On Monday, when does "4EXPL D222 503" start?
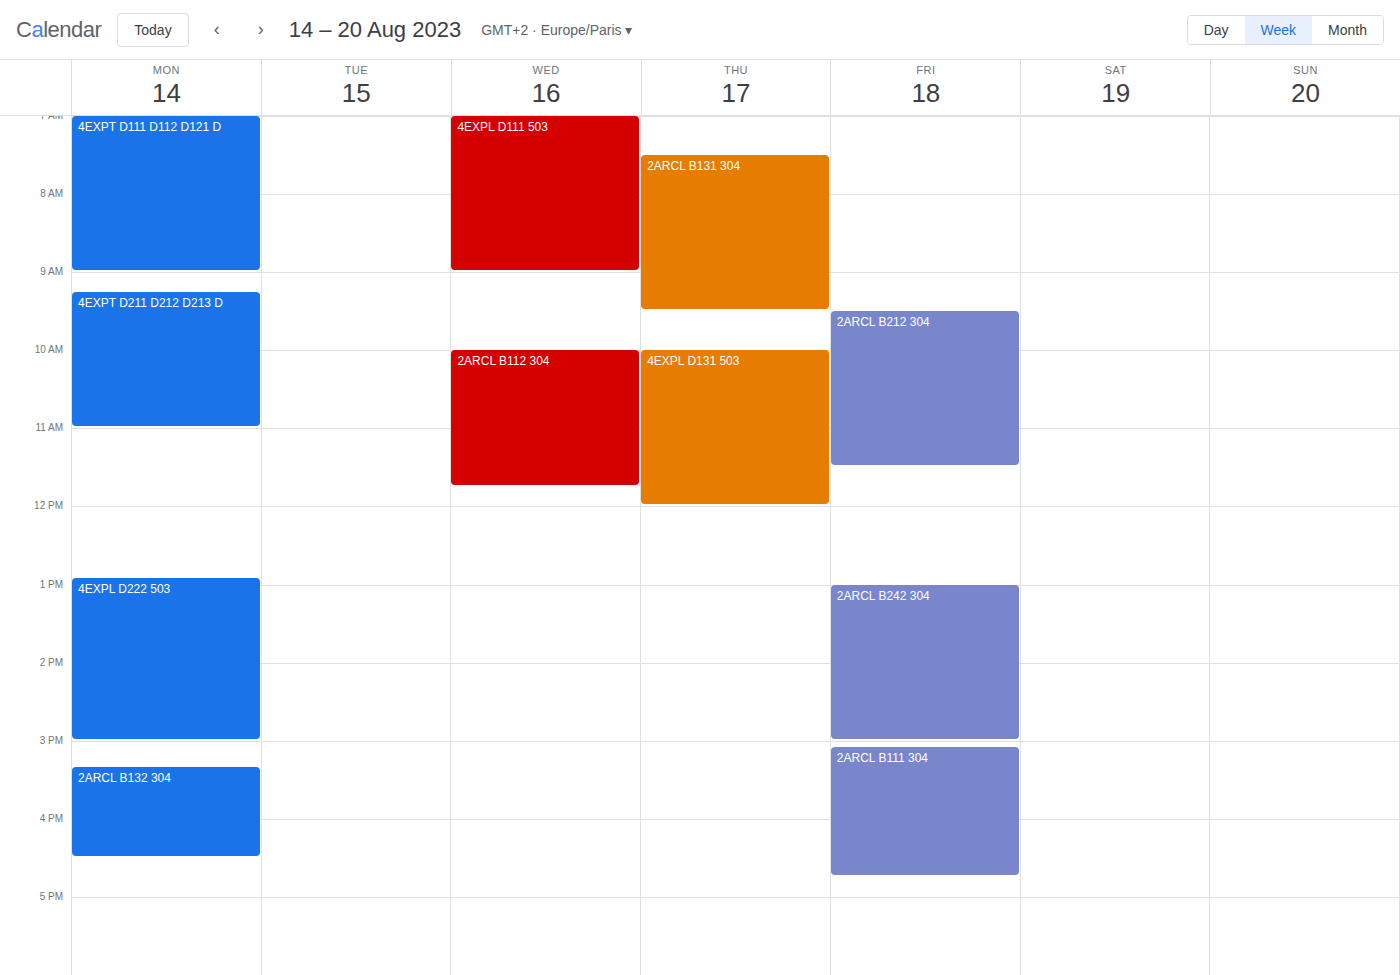
12:55 PM